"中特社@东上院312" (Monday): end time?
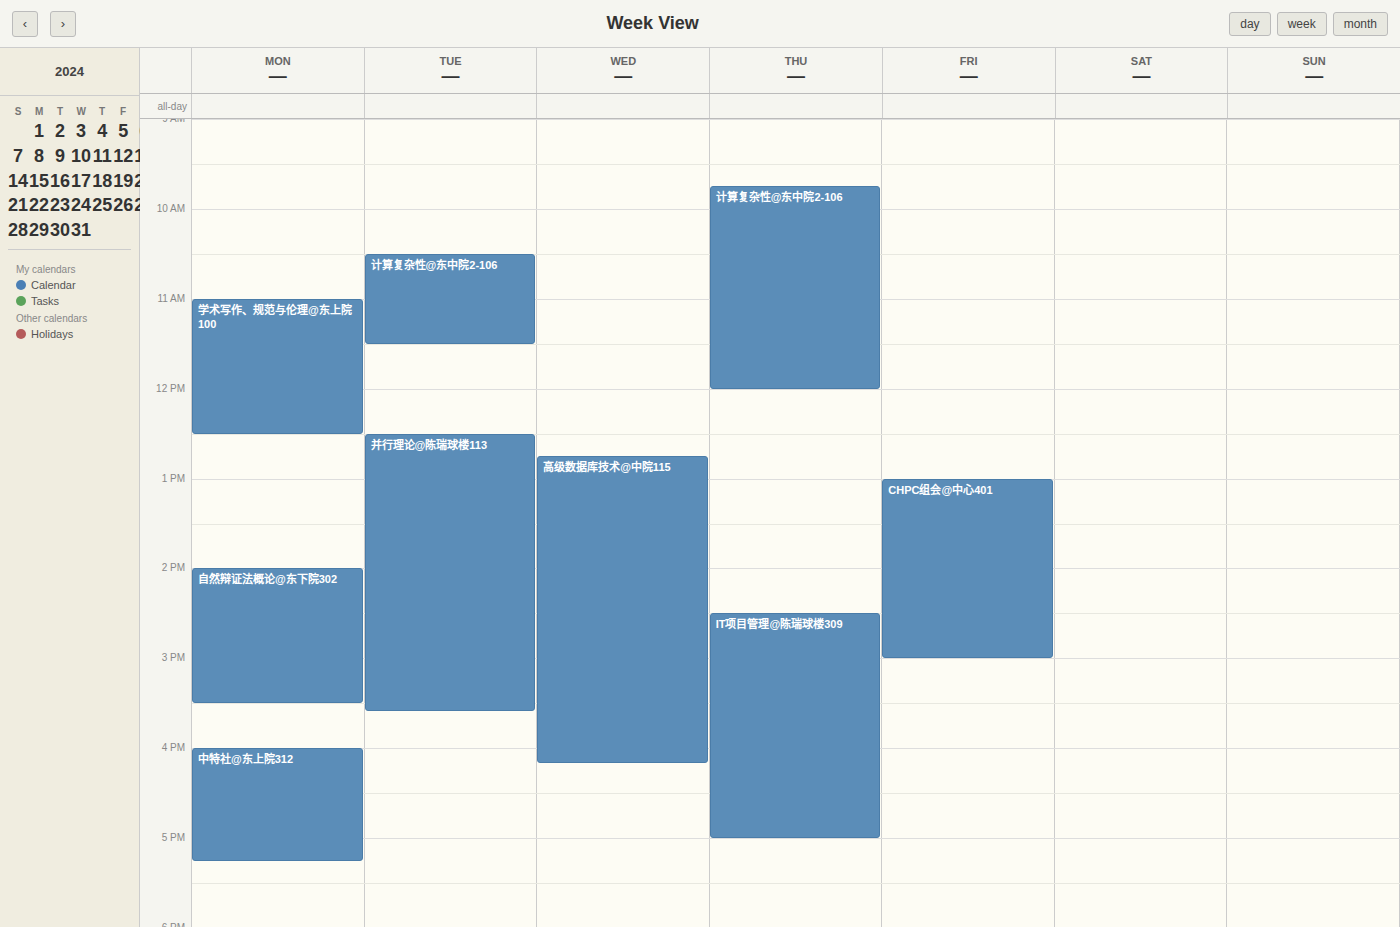
5:15 PM